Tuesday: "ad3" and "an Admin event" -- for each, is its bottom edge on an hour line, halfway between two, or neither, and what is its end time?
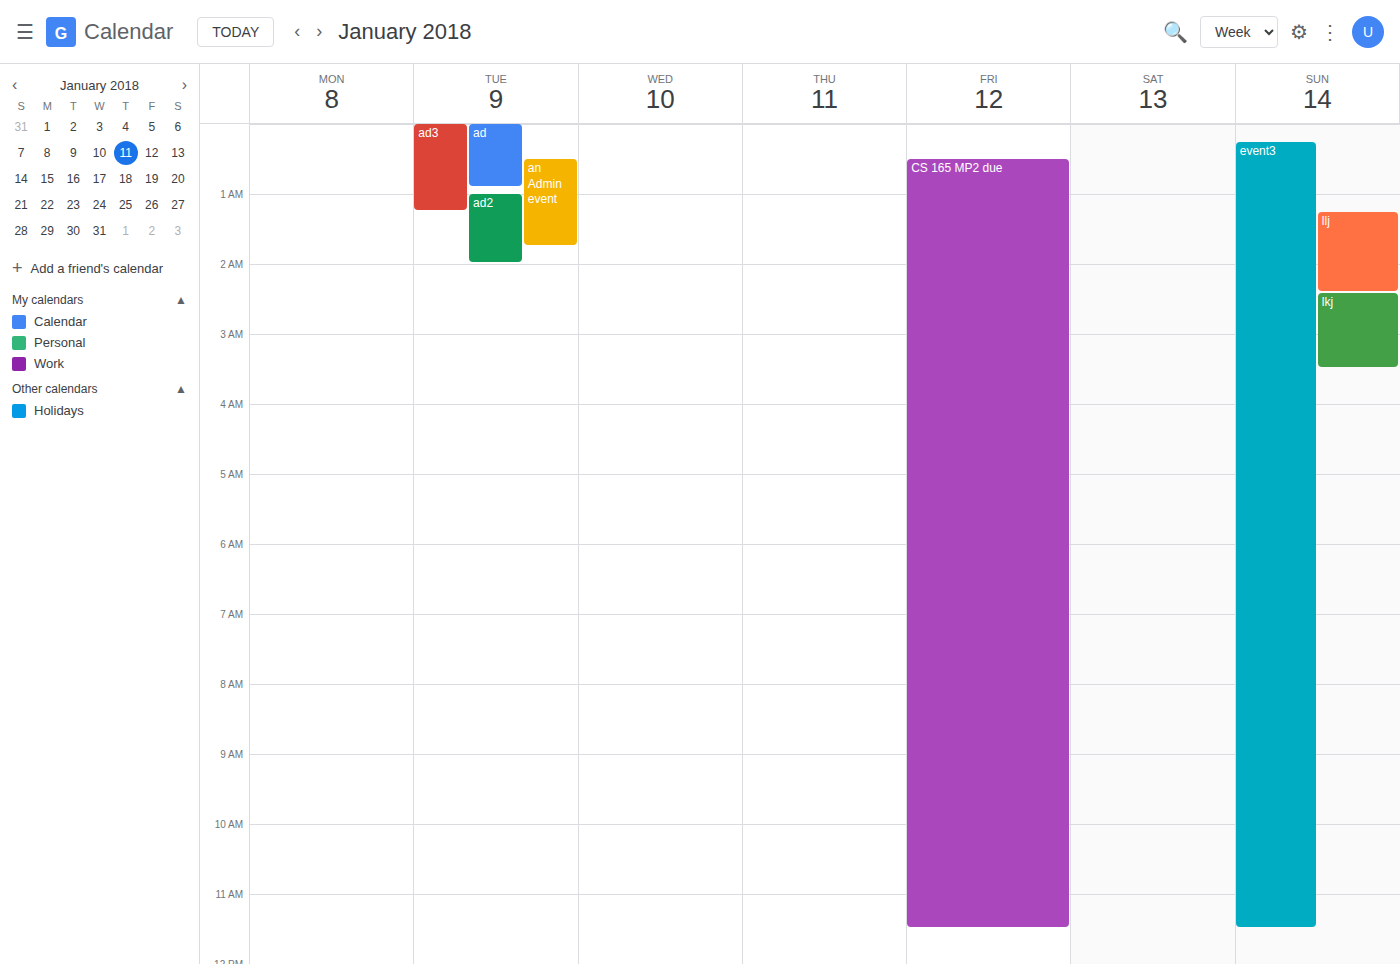
"ad3": 1:15 AM, neither: a quarter of the way from the 1 AM line to the 2 AM line. "an Admin event": 1:45 AM, neither: three quarters of the way from the 1 AM line to the 2 AM line.